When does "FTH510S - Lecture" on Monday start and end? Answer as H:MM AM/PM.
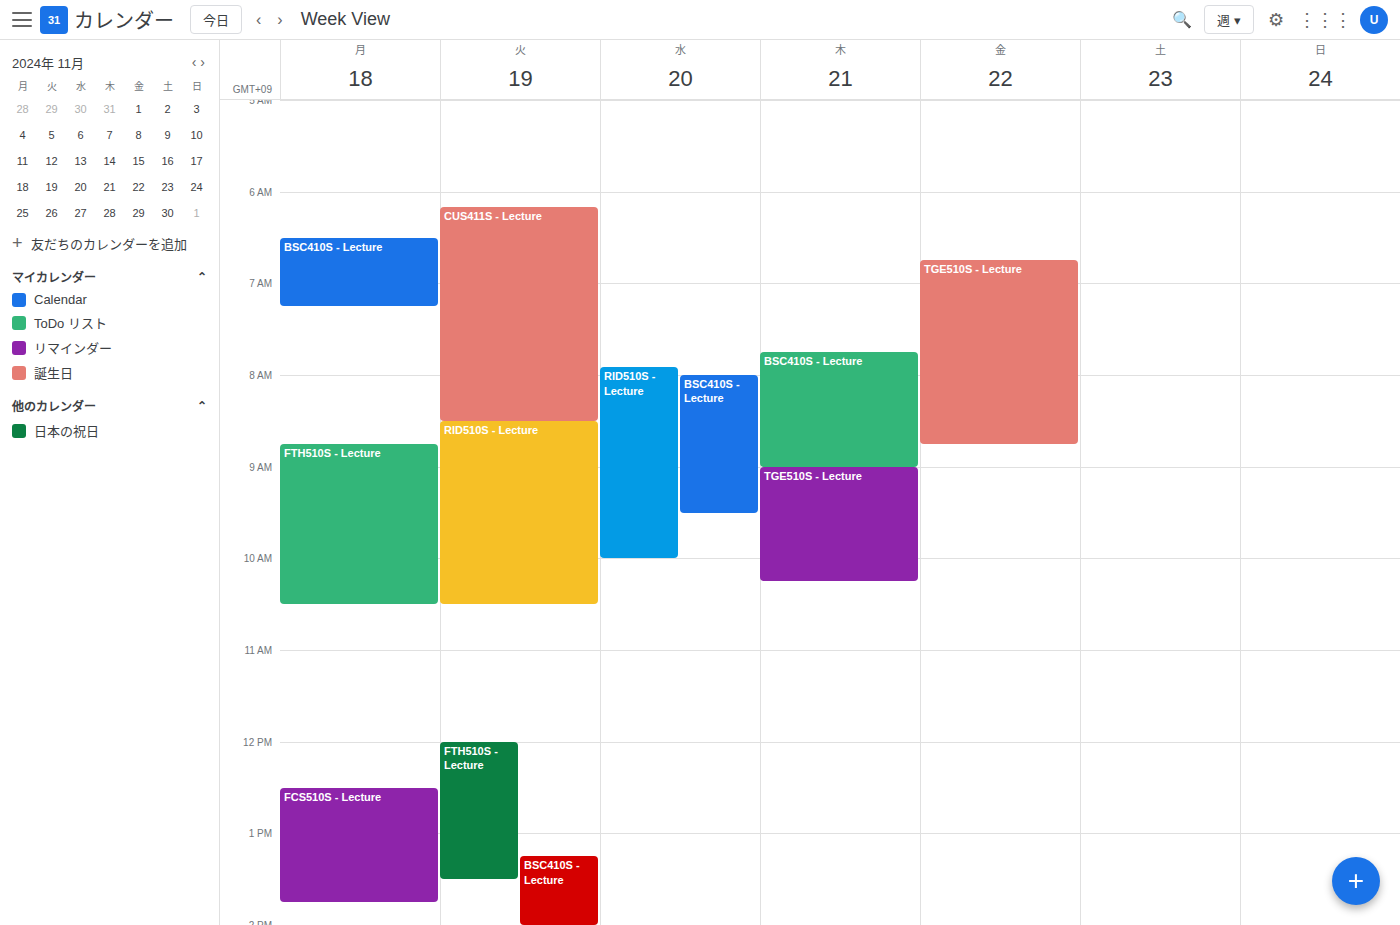
8:45 AM to 10:30 AM